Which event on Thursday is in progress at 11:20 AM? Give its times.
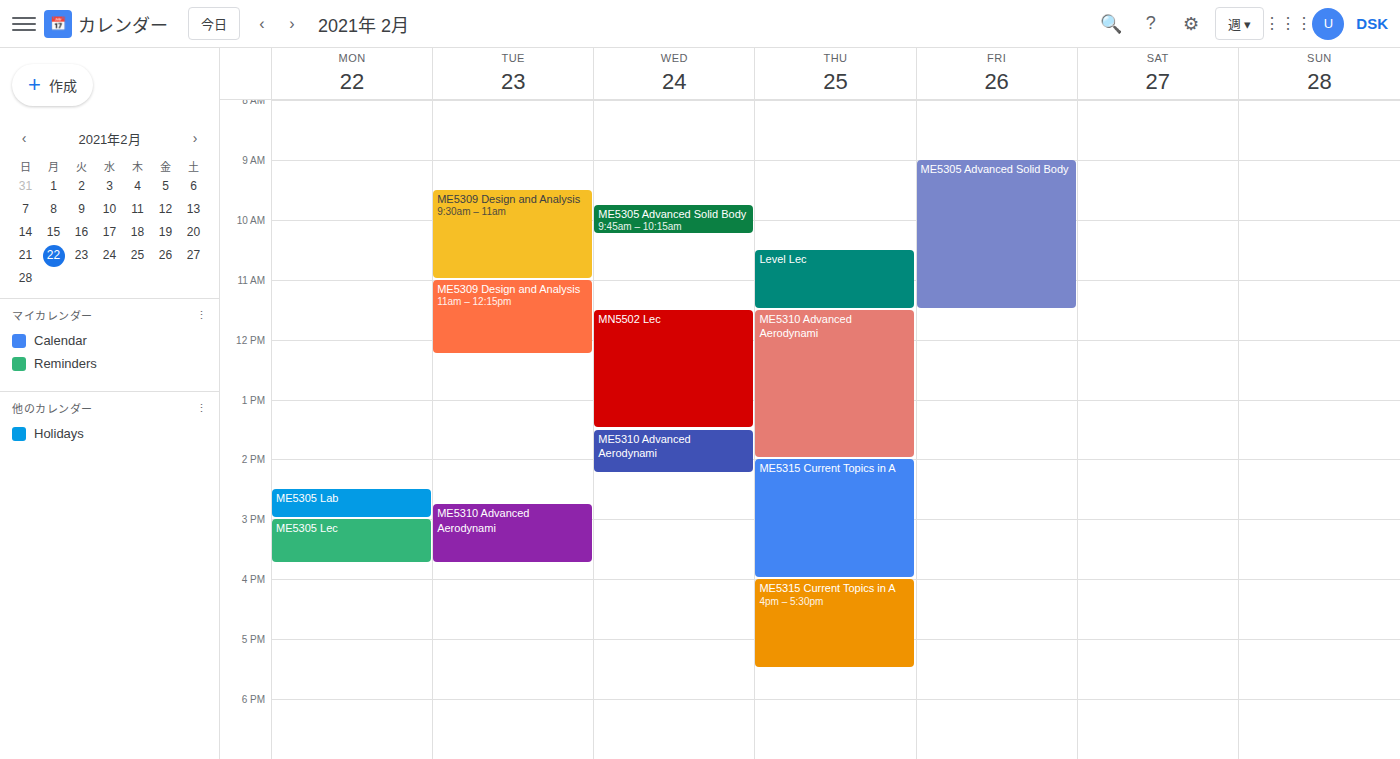
"Level Lec", 10:30 AM to 11:30 AM